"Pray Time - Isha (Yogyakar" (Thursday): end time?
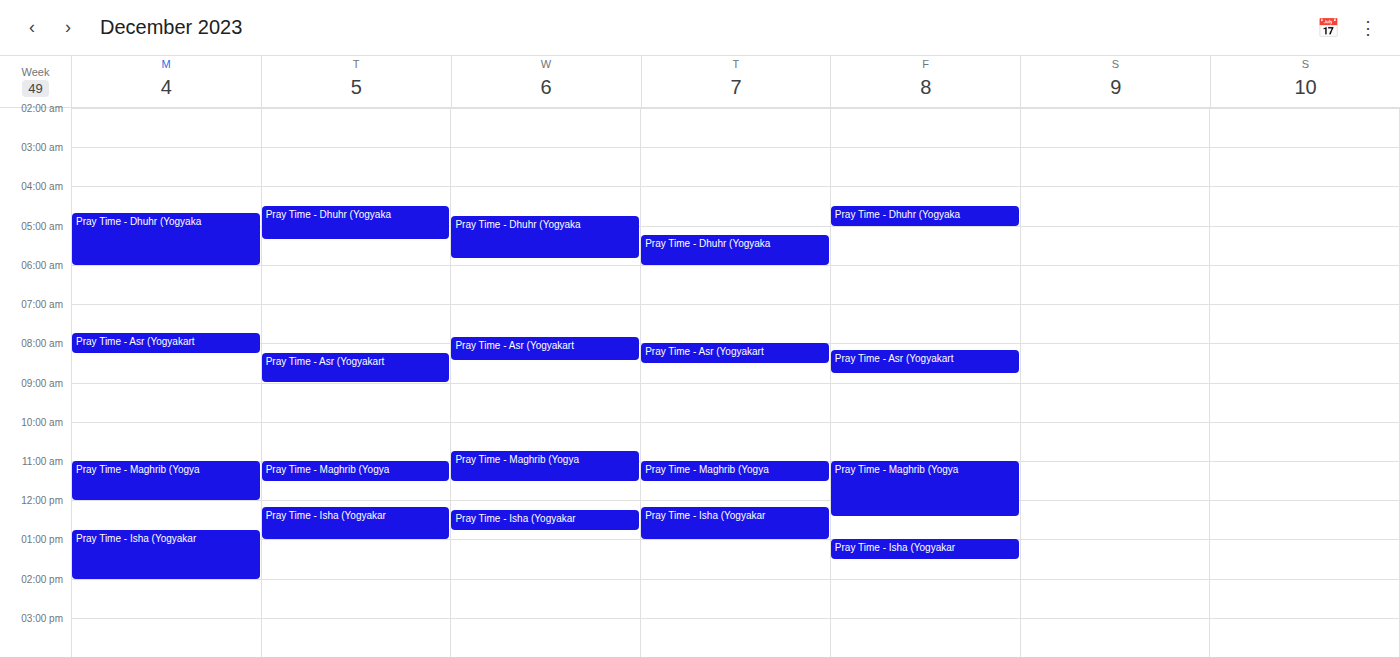
1:00 PM